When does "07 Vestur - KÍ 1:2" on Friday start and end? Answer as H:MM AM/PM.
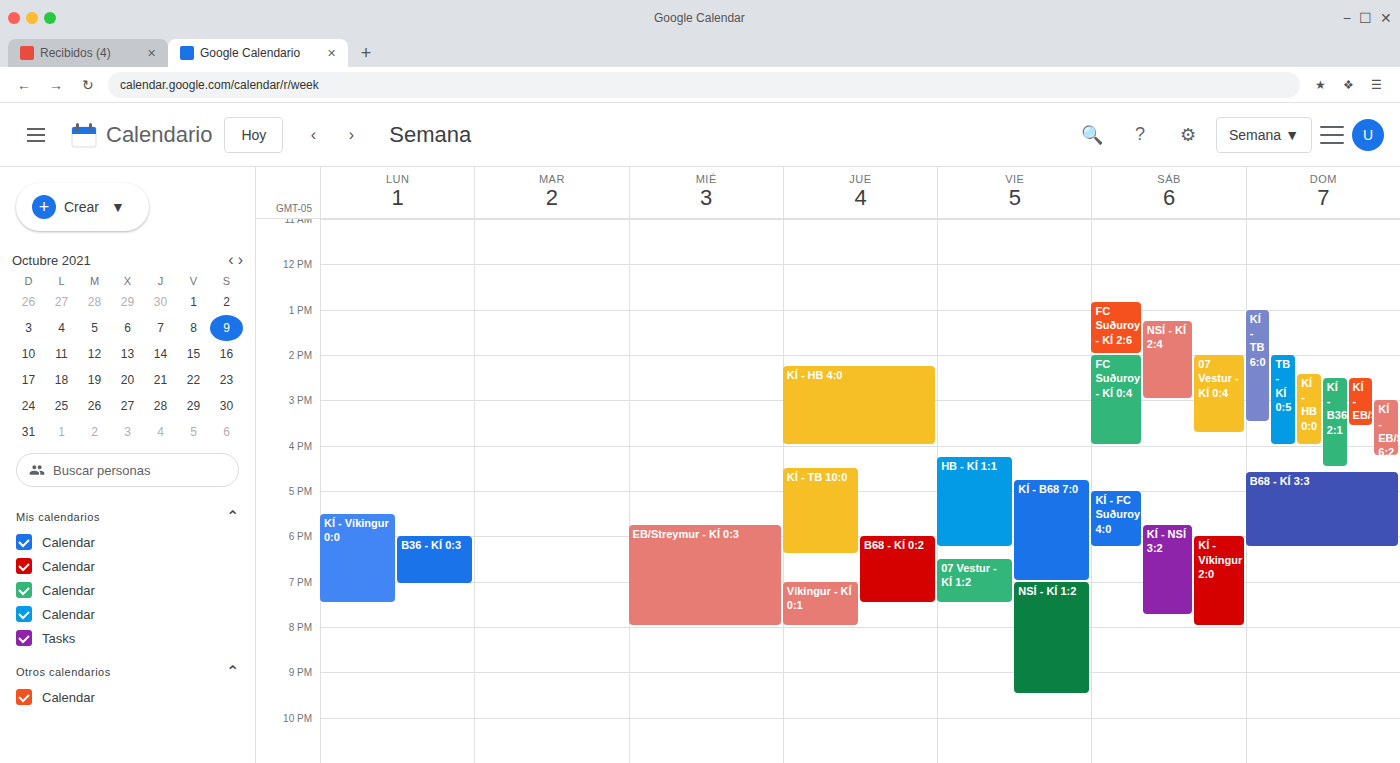
6:30 PM to 7:30 PM